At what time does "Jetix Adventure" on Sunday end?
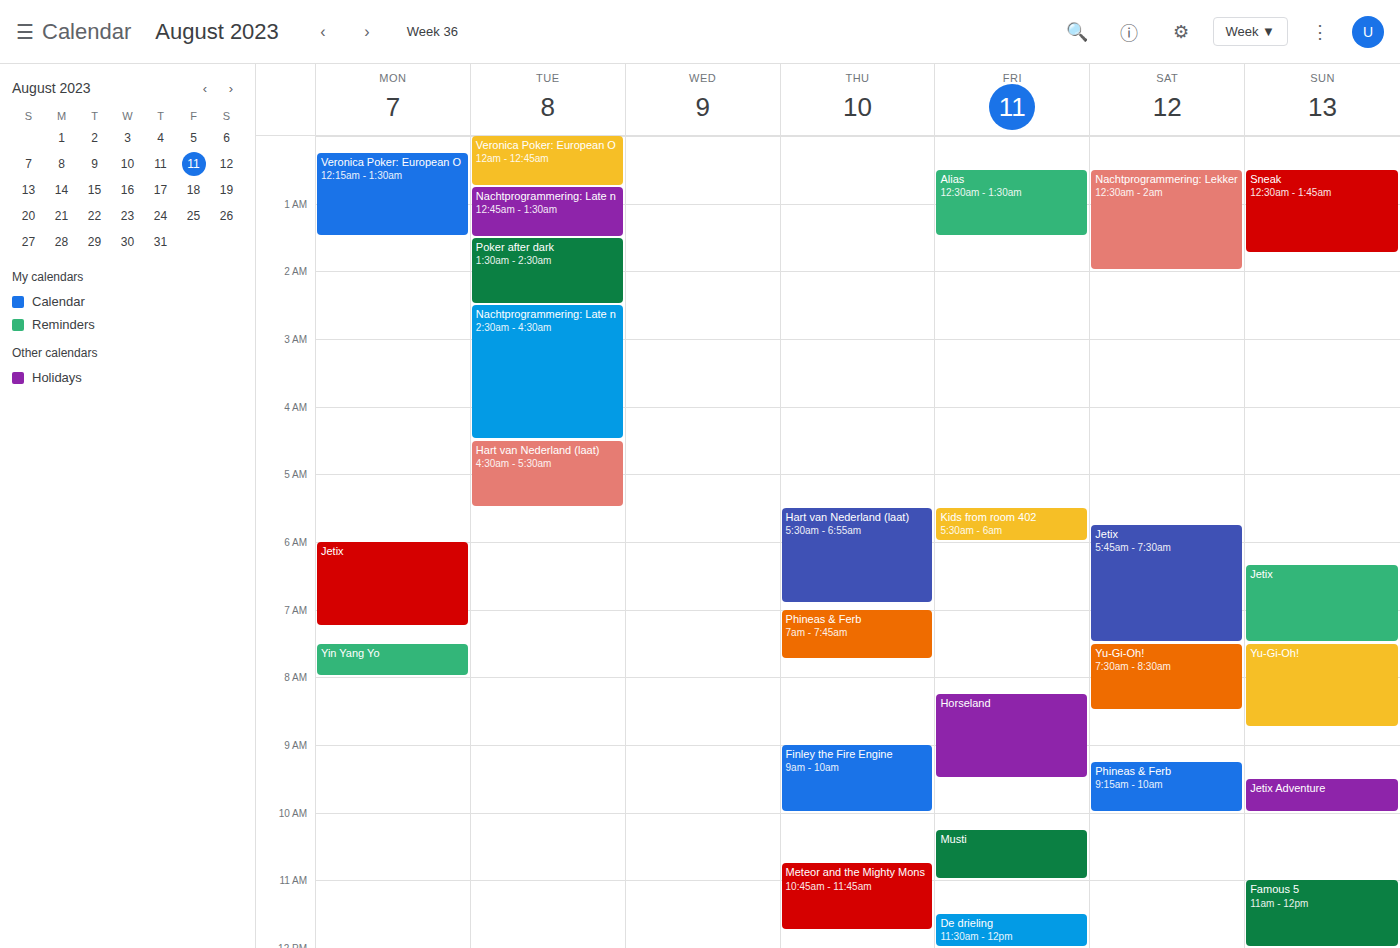
10:00 AM